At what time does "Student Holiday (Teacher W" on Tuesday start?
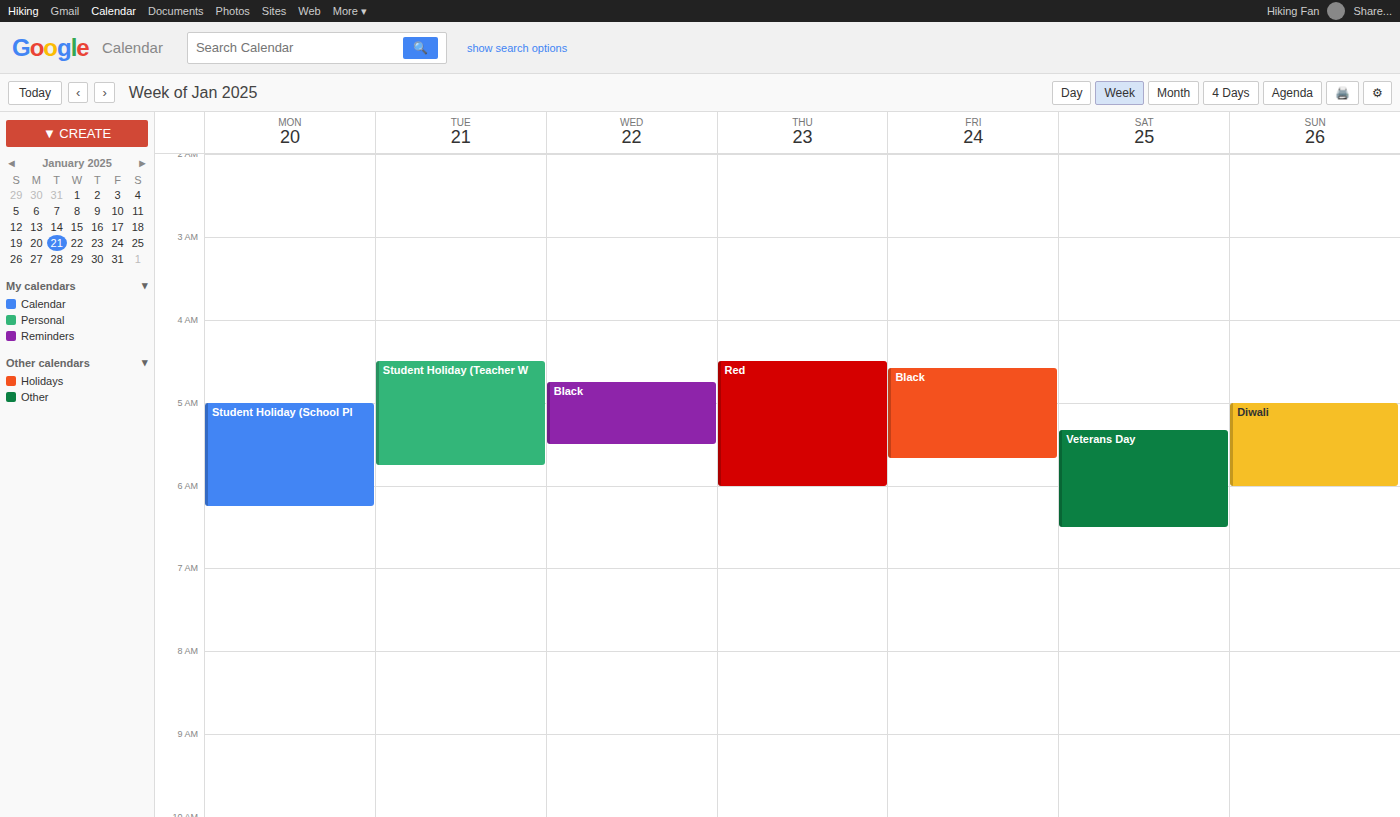
4:30 AM